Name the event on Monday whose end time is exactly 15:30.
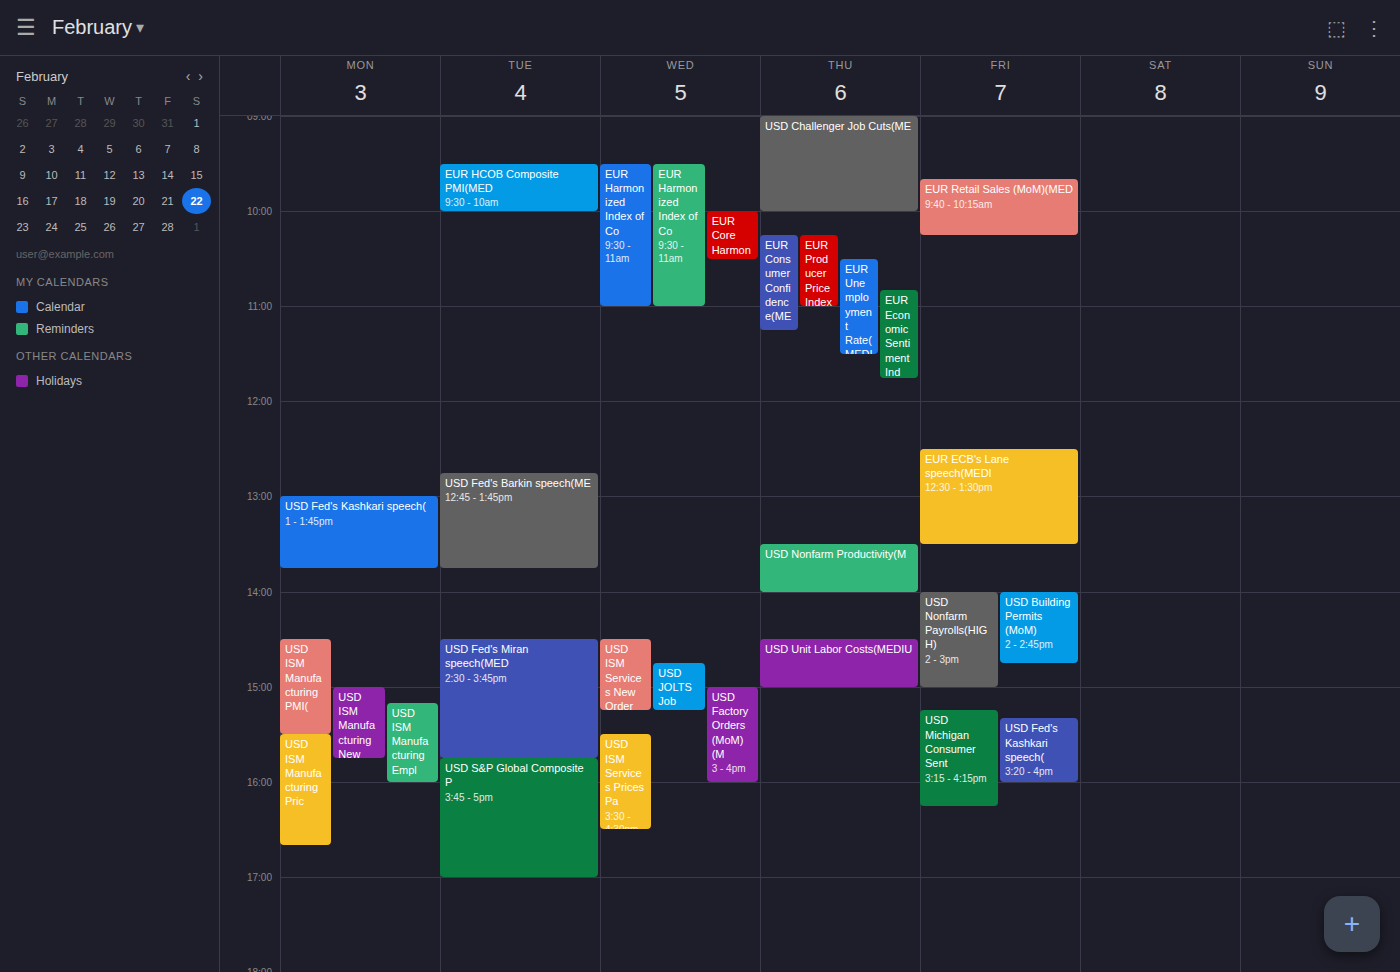
"USD ISM Manufacturing PMI("